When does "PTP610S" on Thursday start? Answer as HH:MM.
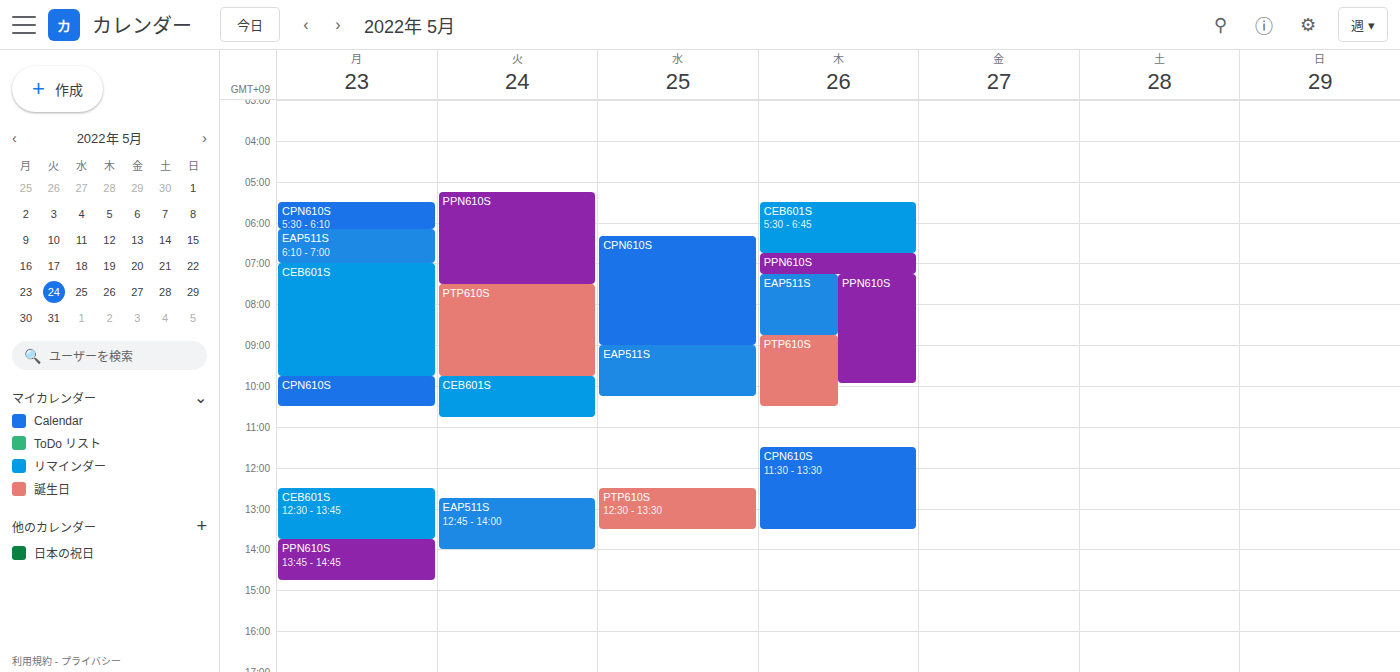
08:45